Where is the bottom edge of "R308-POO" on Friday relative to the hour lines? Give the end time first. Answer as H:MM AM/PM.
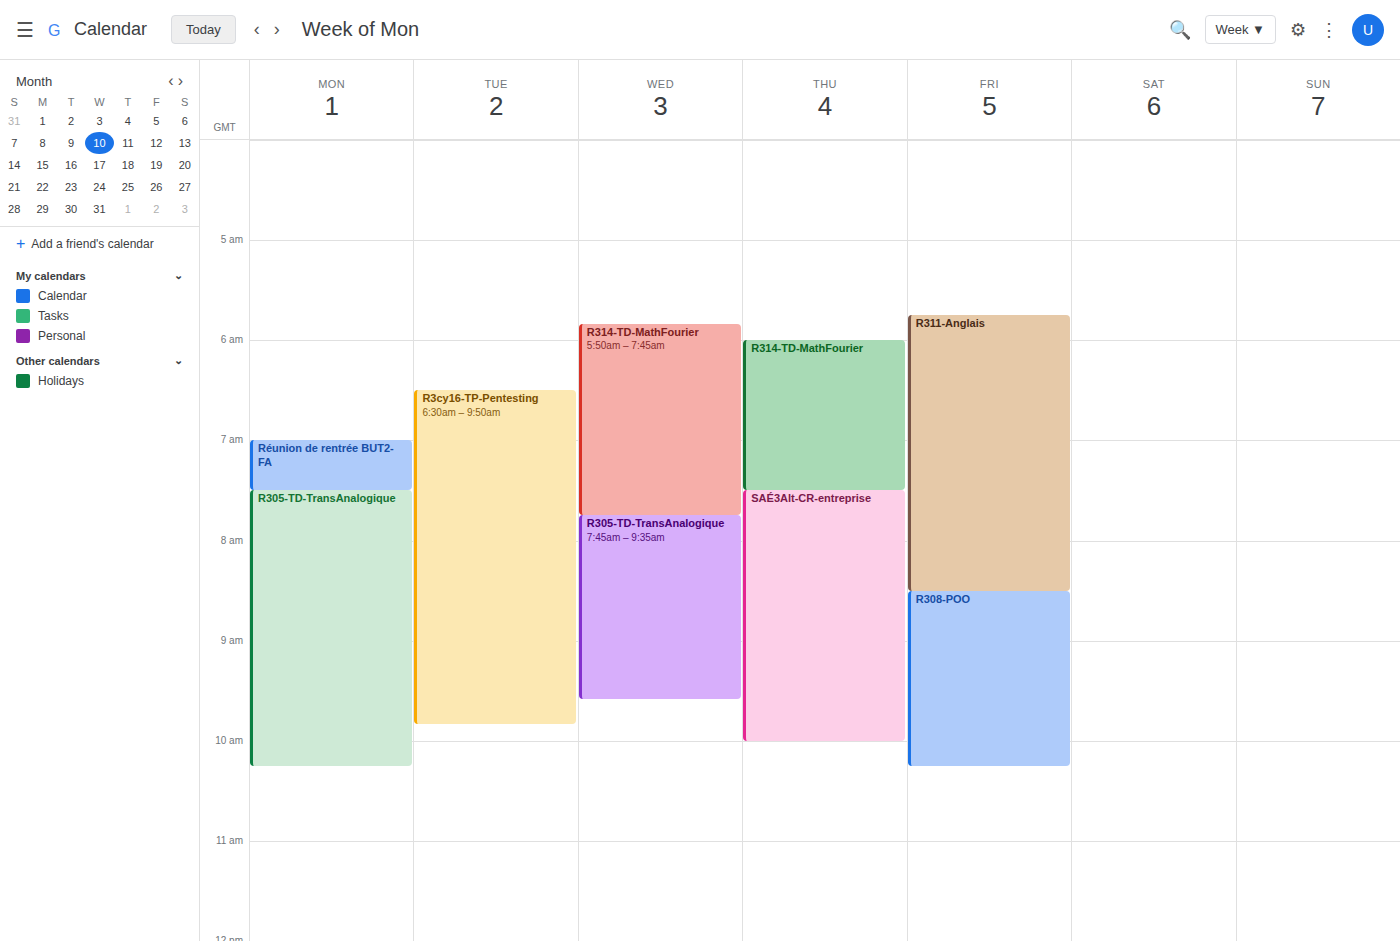
10:15 AM -- neither: a quarter of the way from the 10 AM line to the 11 AM line.